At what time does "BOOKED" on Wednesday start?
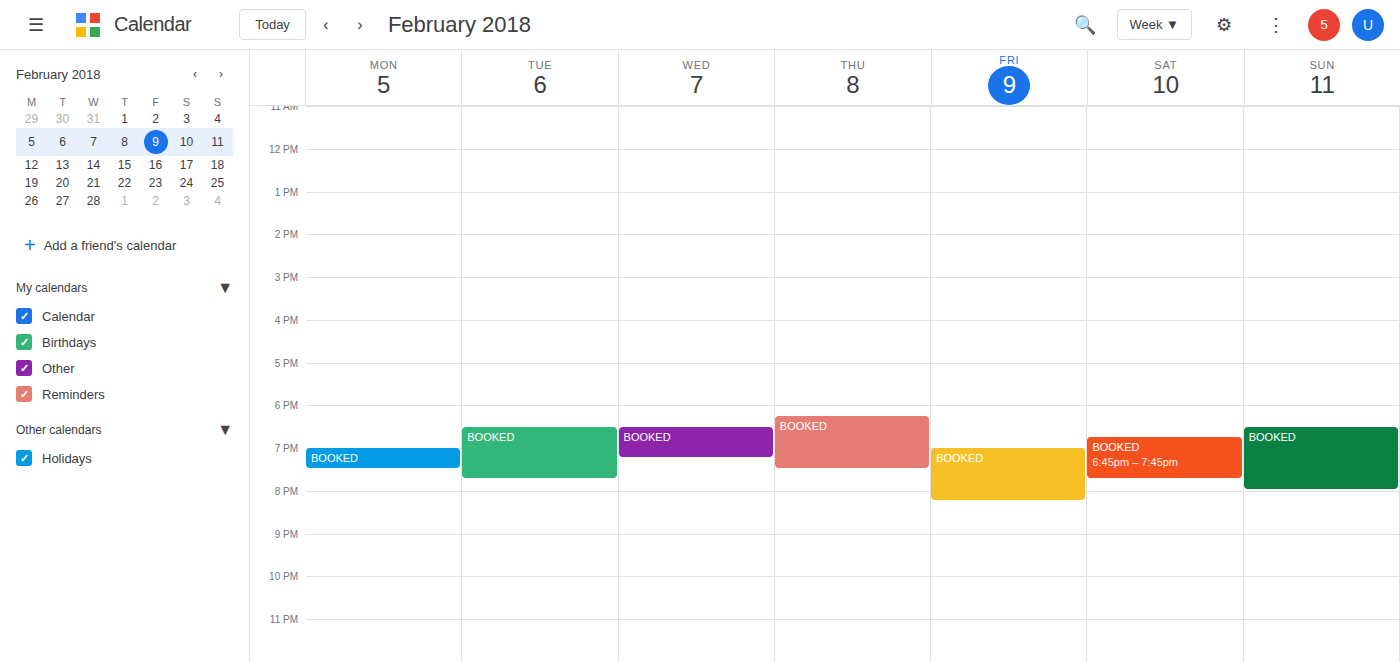
18:30